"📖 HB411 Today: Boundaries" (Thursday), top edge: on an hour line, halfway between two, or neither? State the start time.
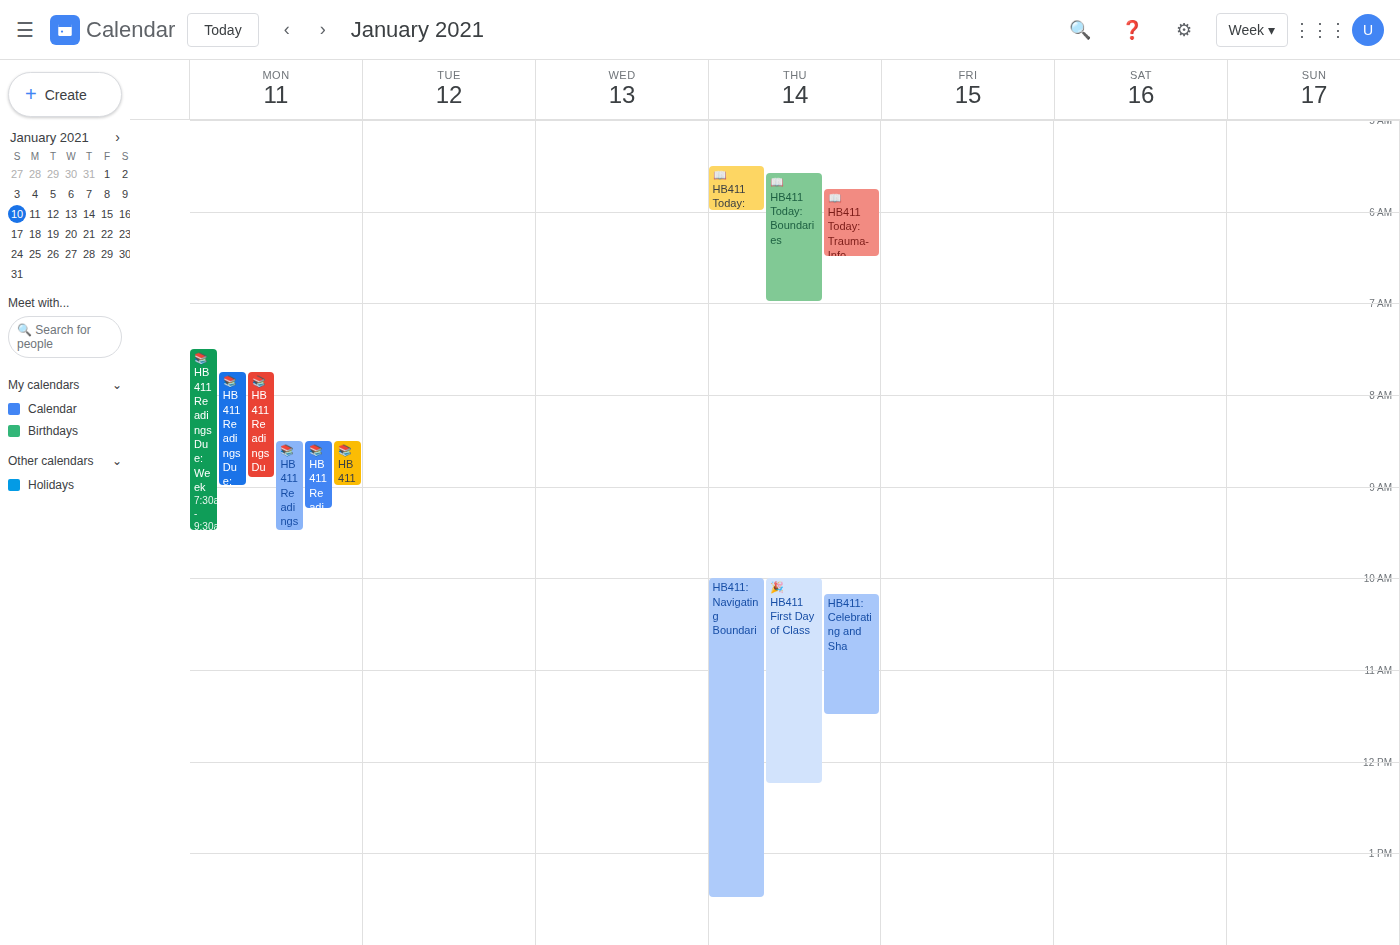
5:35 AM -- neither: 35 minutes below the 5 AM line and 25 minutes above the 6 AM line.